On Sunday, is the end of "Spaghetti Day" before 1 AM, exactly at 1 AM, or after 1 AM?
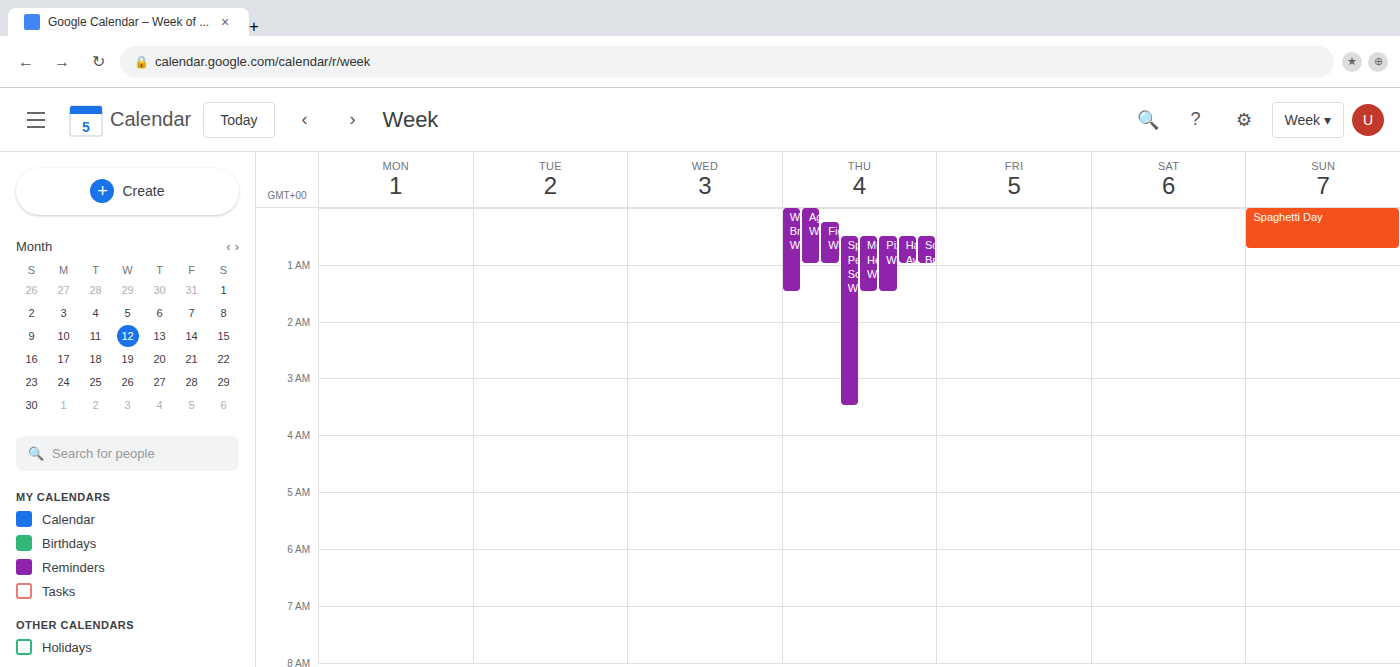
12:45 AM -- before 1 AM, 15 minutes above the 1 AM line.